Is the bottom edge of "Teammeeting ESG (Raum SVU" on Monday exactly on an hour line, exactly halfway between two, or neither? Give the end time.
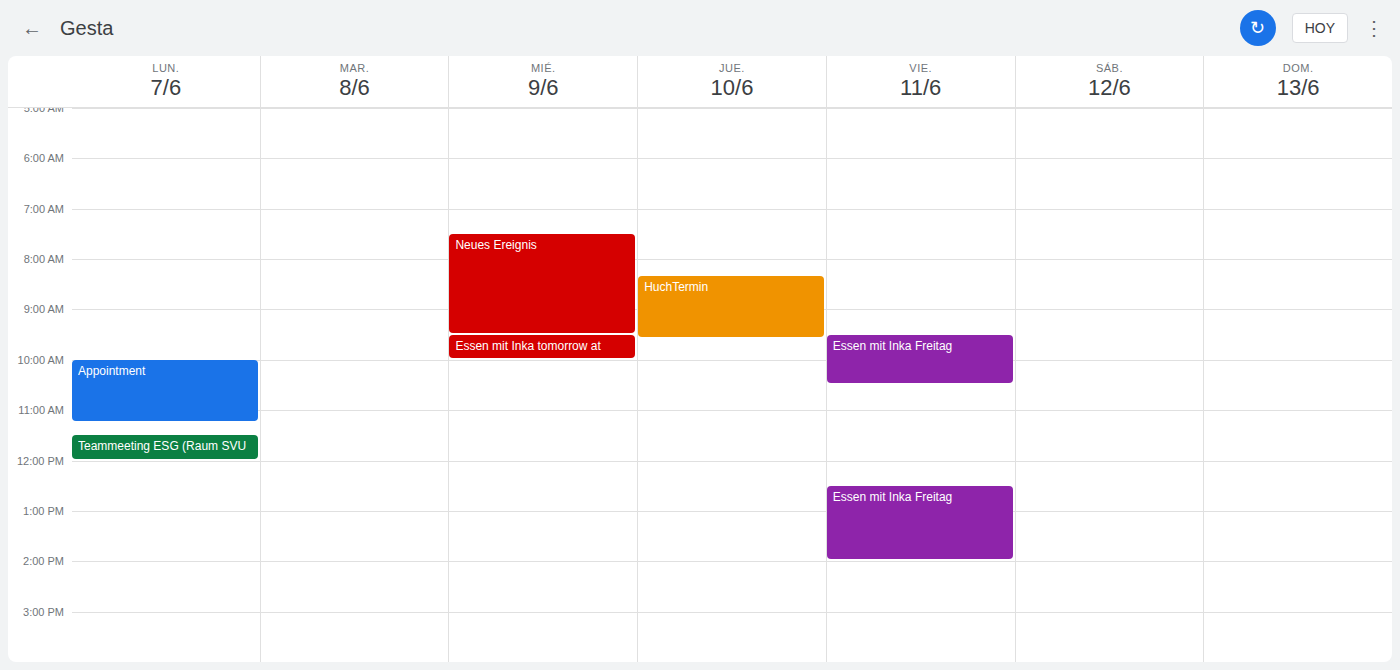
12:00 PM -- exactly on the 12 PM line.